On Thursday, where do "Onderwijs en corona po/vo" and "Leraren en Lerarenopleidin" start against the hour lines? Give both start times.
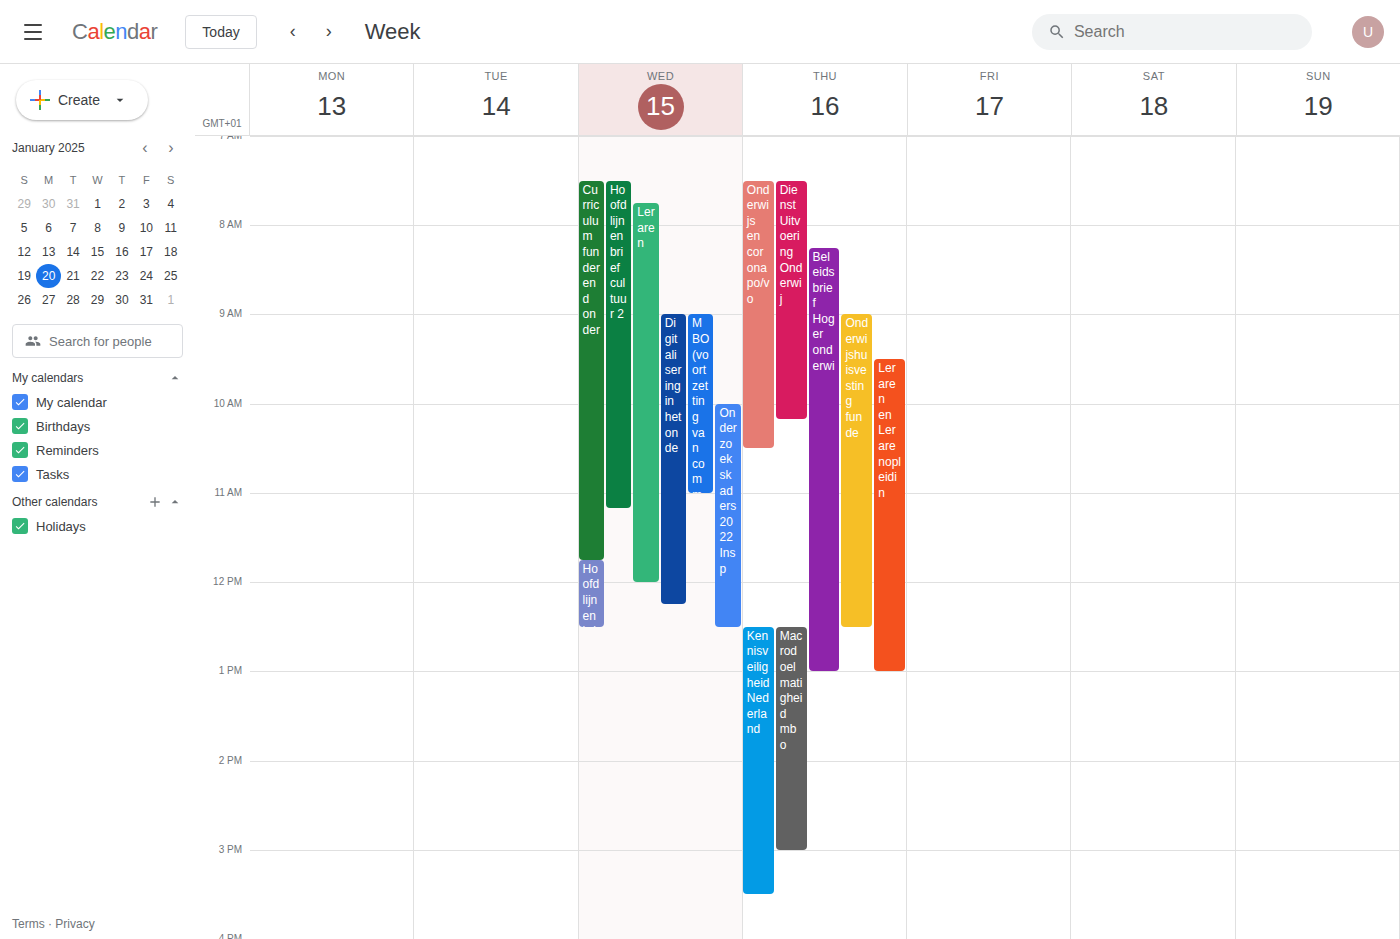
"Onderwijs en corona po/vo": 7:30 AM, halfway between the 7 AM and 8 AM lines. "Leraren en Lerarenopleidin": 9:30 AM, halfway between the 9 AM and 10 AM lines.